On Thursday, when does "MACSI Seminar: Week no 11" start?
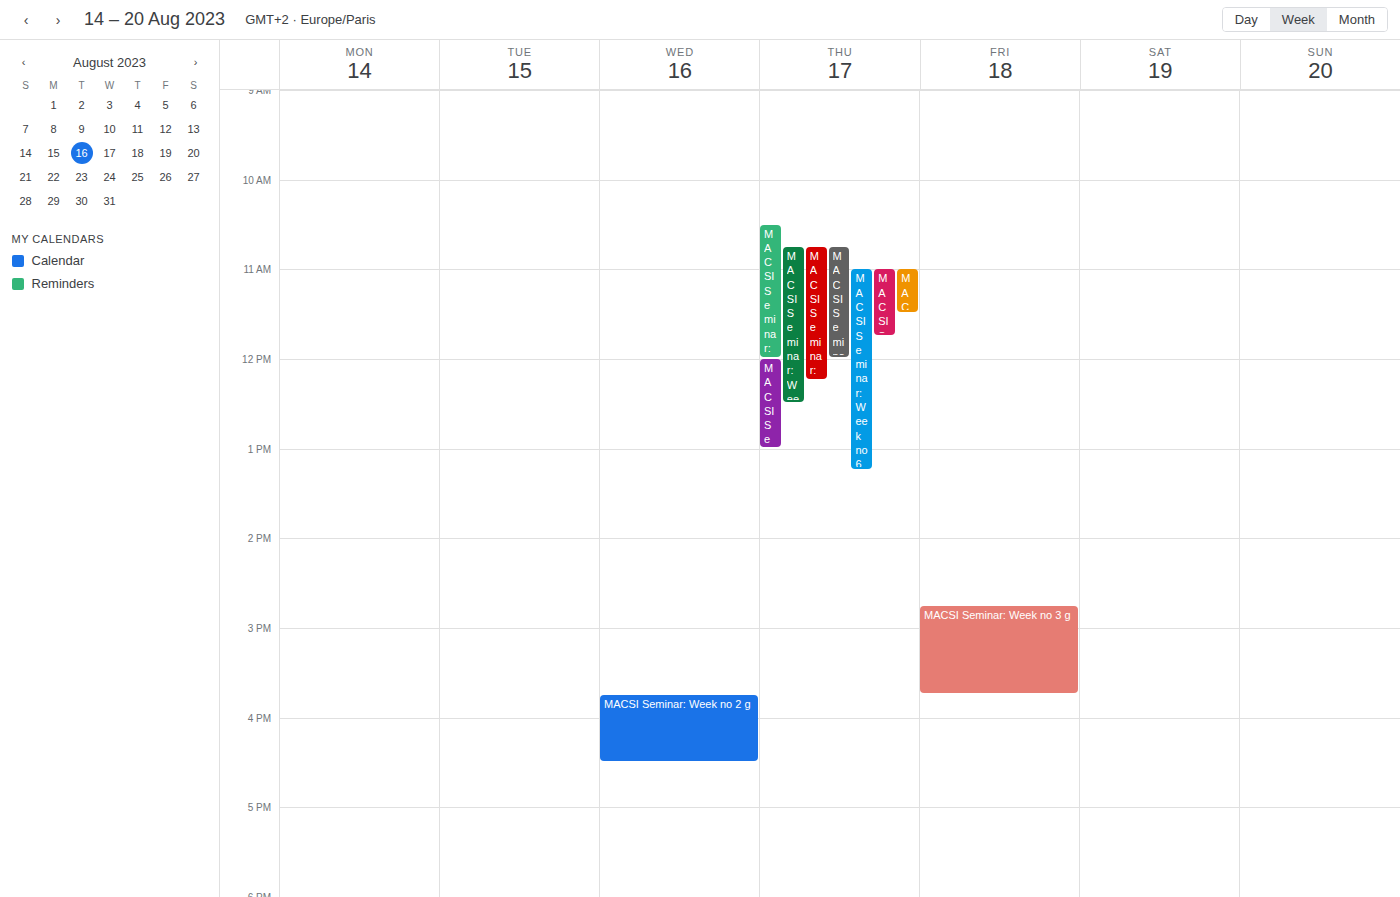
11:00 AM